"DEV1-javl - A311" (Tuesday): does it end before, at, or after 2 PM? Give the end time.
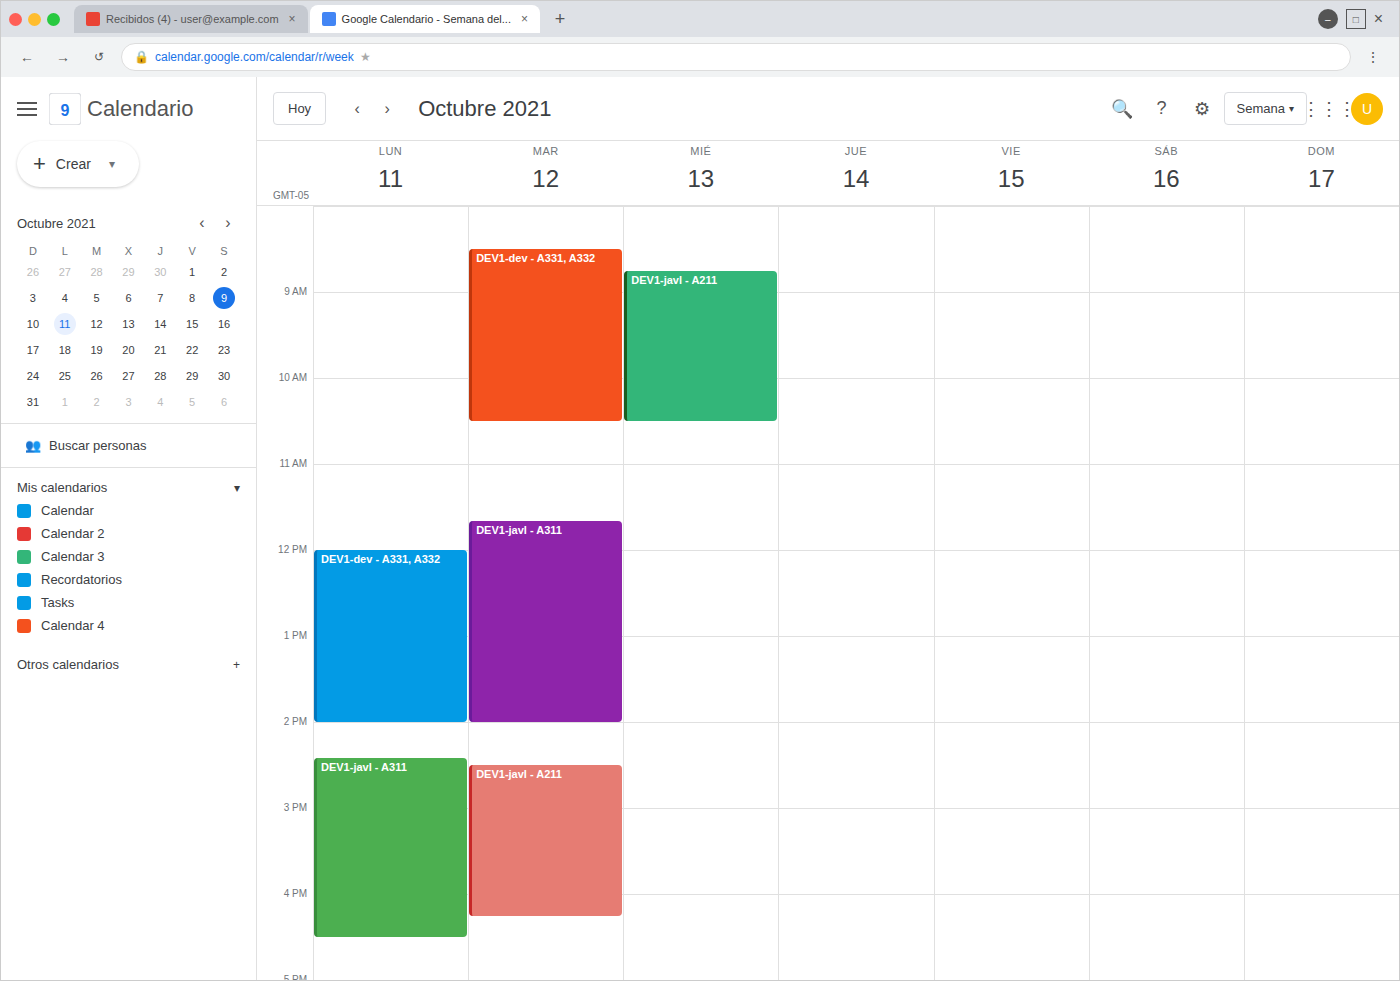
2:00 PM -- exactly at 2 PM, on the 2 PM line.